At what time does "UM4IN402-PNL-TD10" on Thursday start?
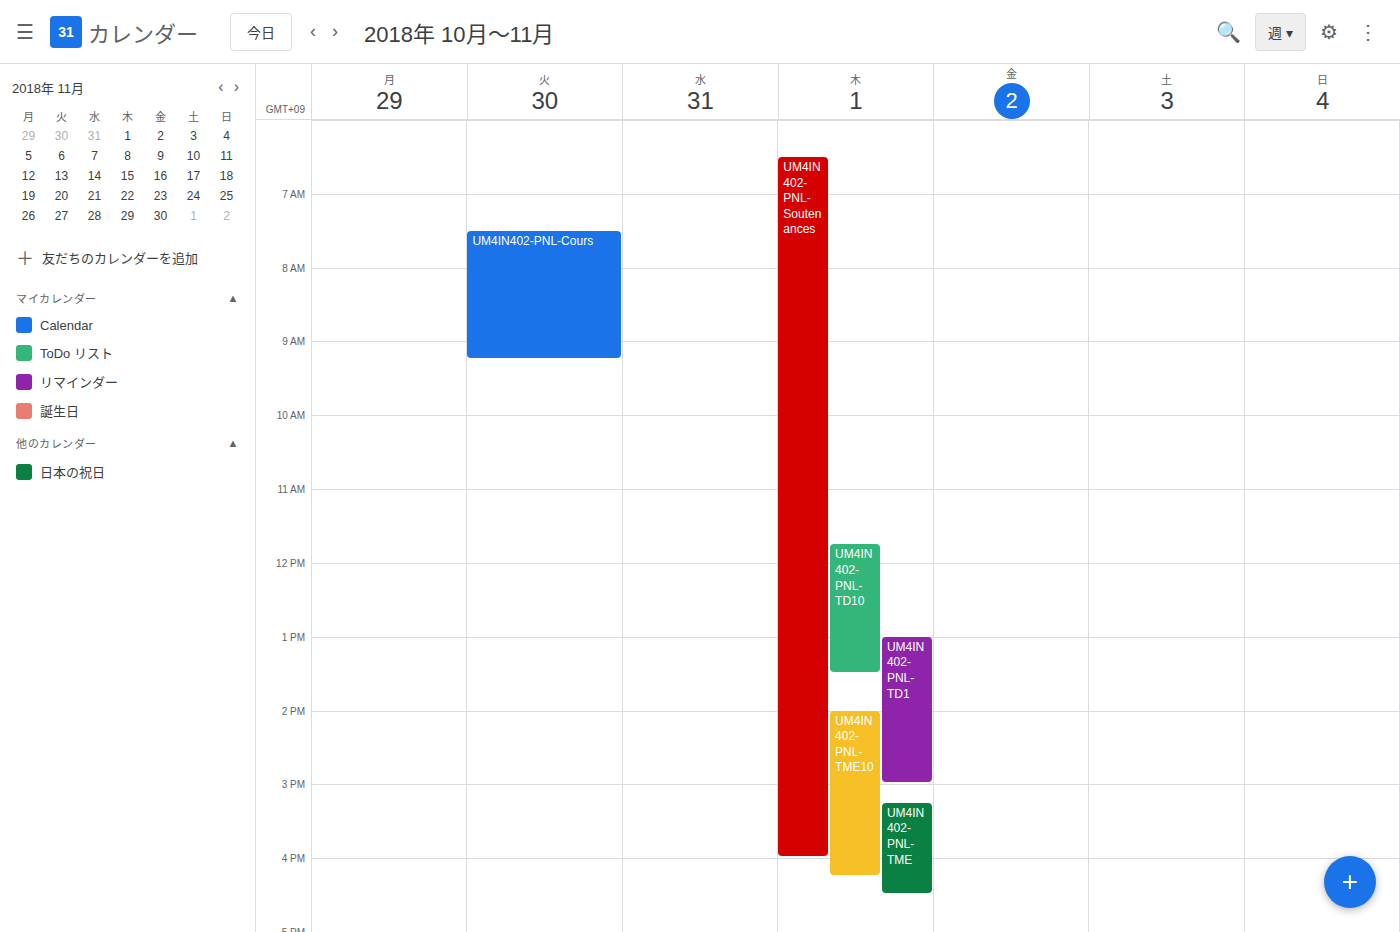
11:45